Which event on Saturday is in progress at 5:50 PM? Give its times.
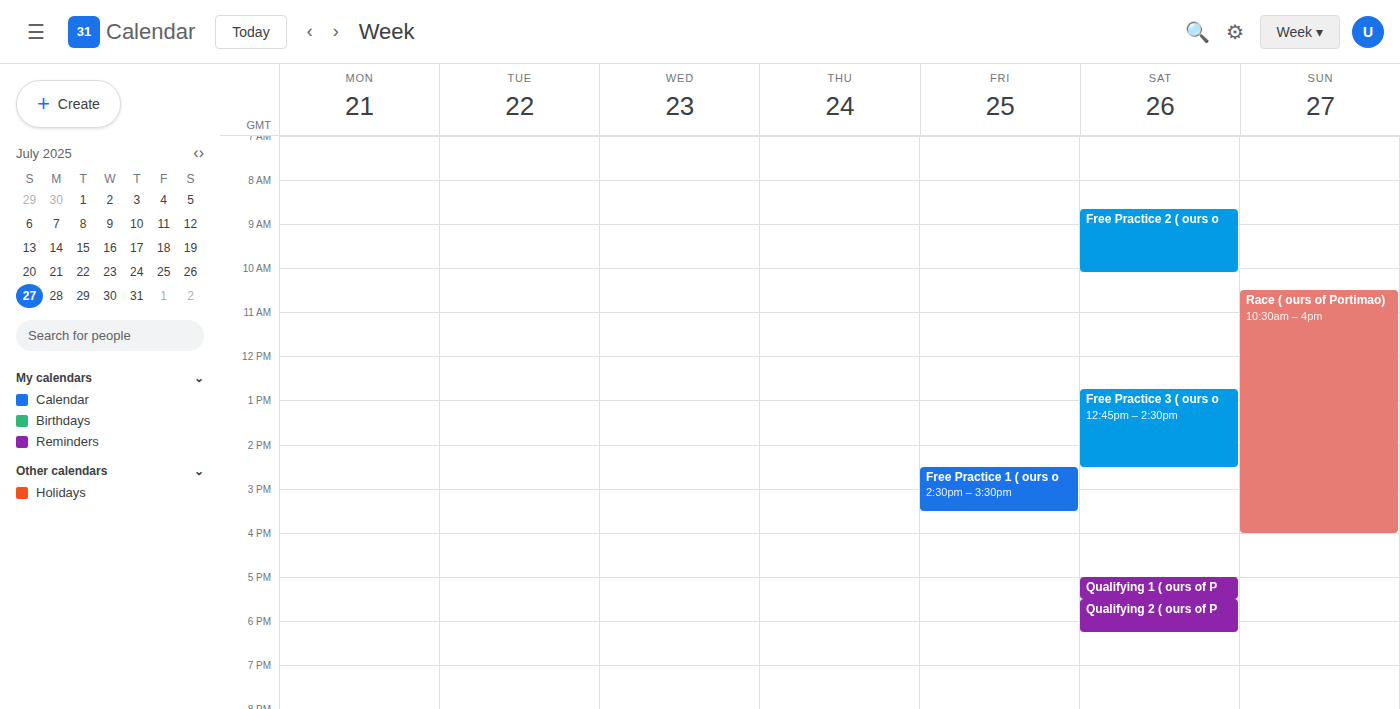
"Qualifying 2 ( ours of P", 5:30 PM to 6:15 PM